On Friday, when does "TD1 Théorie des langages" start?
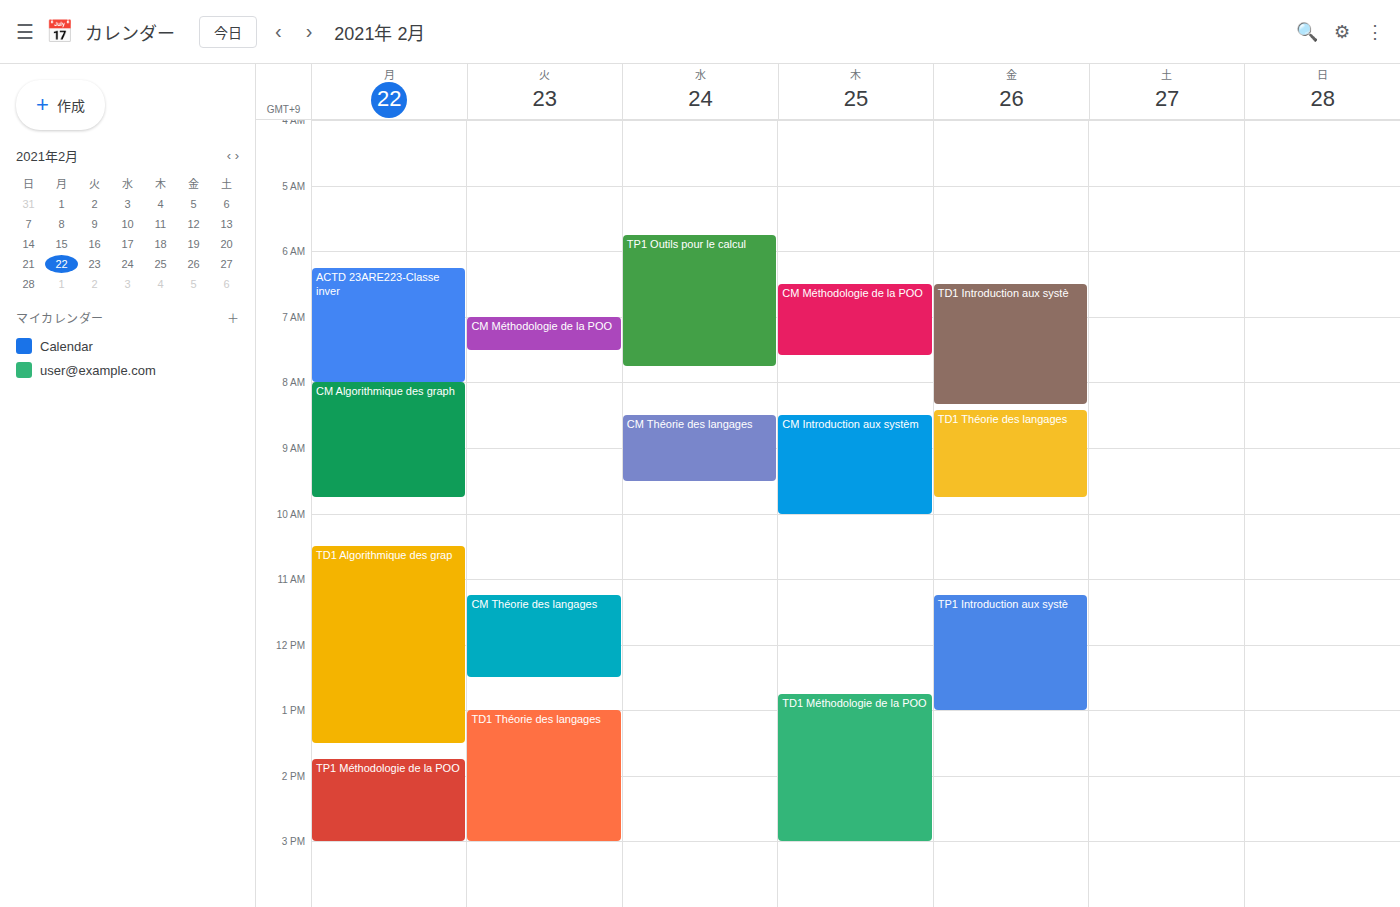
8:25 AM